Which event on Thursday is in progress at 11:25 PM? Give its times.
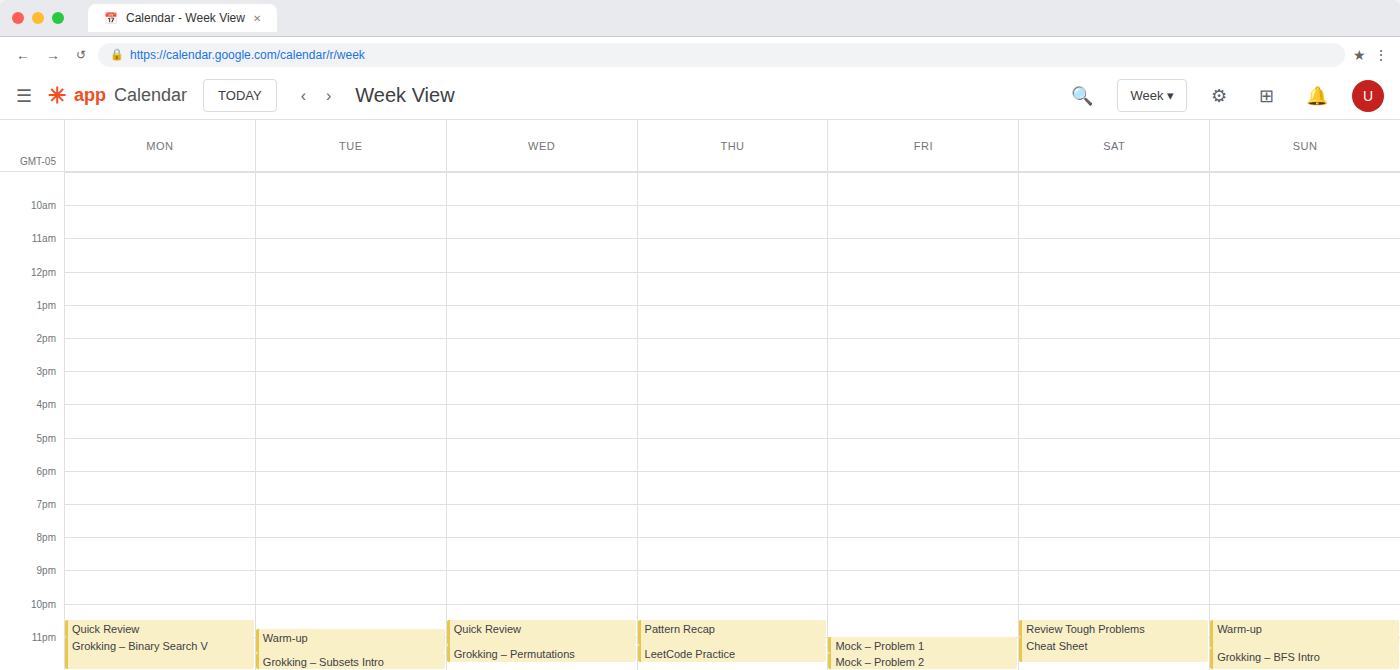
"LeetCode Practice", 11:15 PM to 11:45 PM